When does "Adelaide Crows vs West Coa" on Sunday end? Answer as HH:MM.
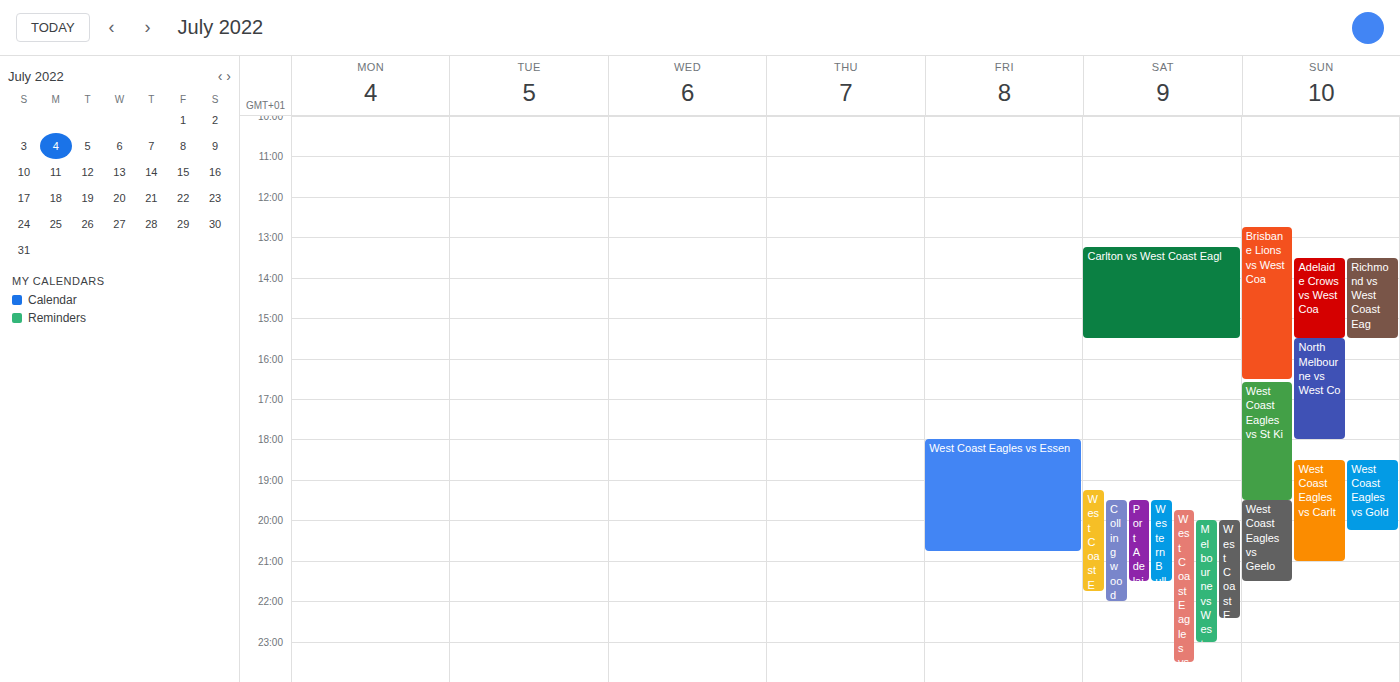
15:30